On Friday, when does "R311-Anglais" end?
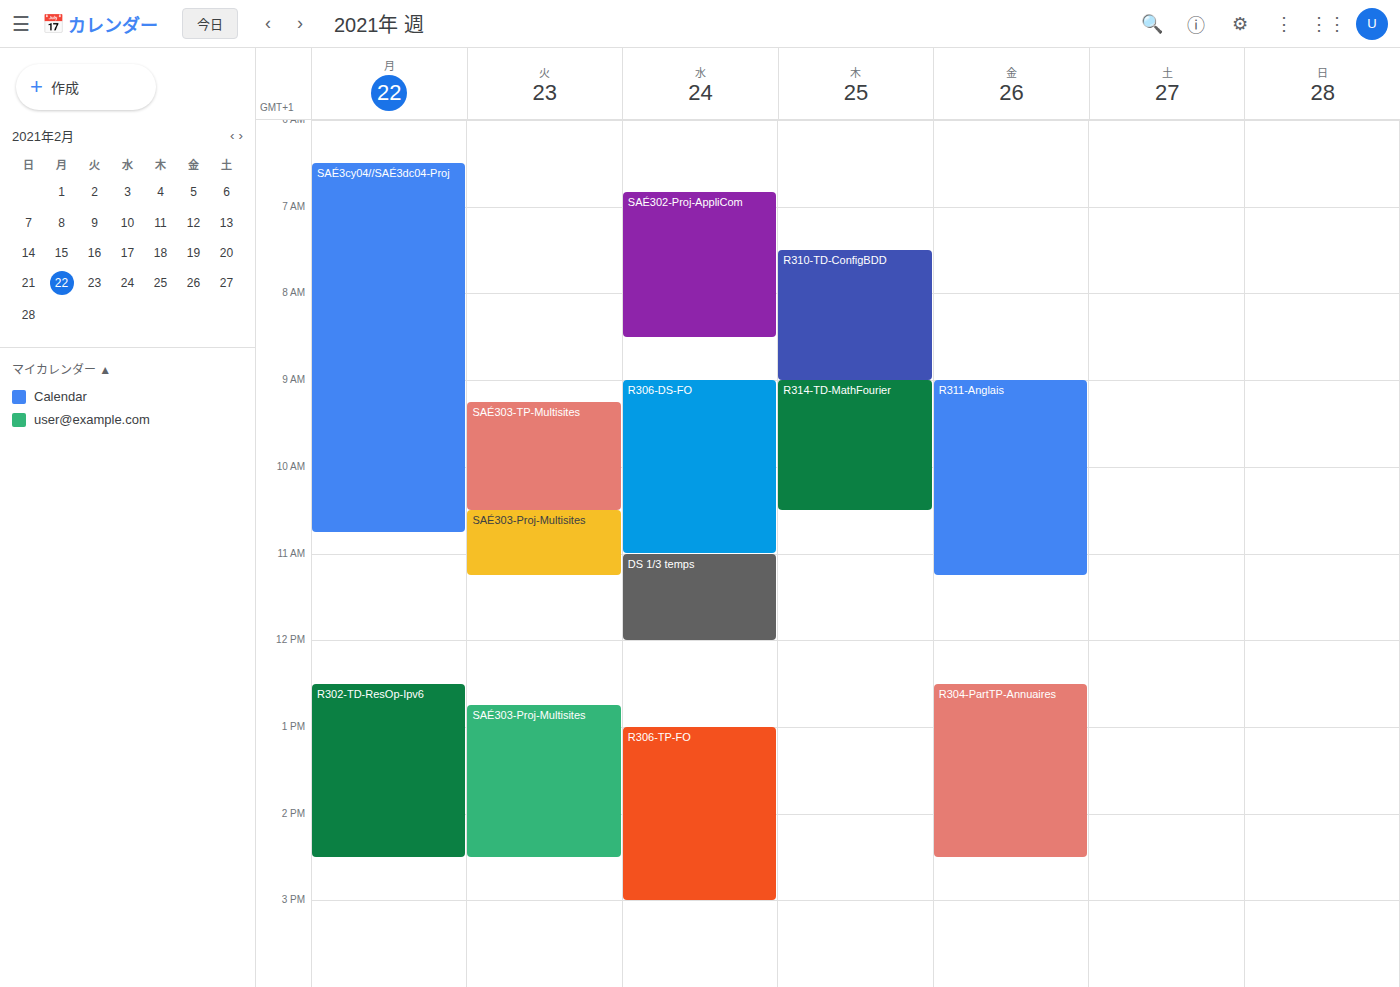
11:15 AM